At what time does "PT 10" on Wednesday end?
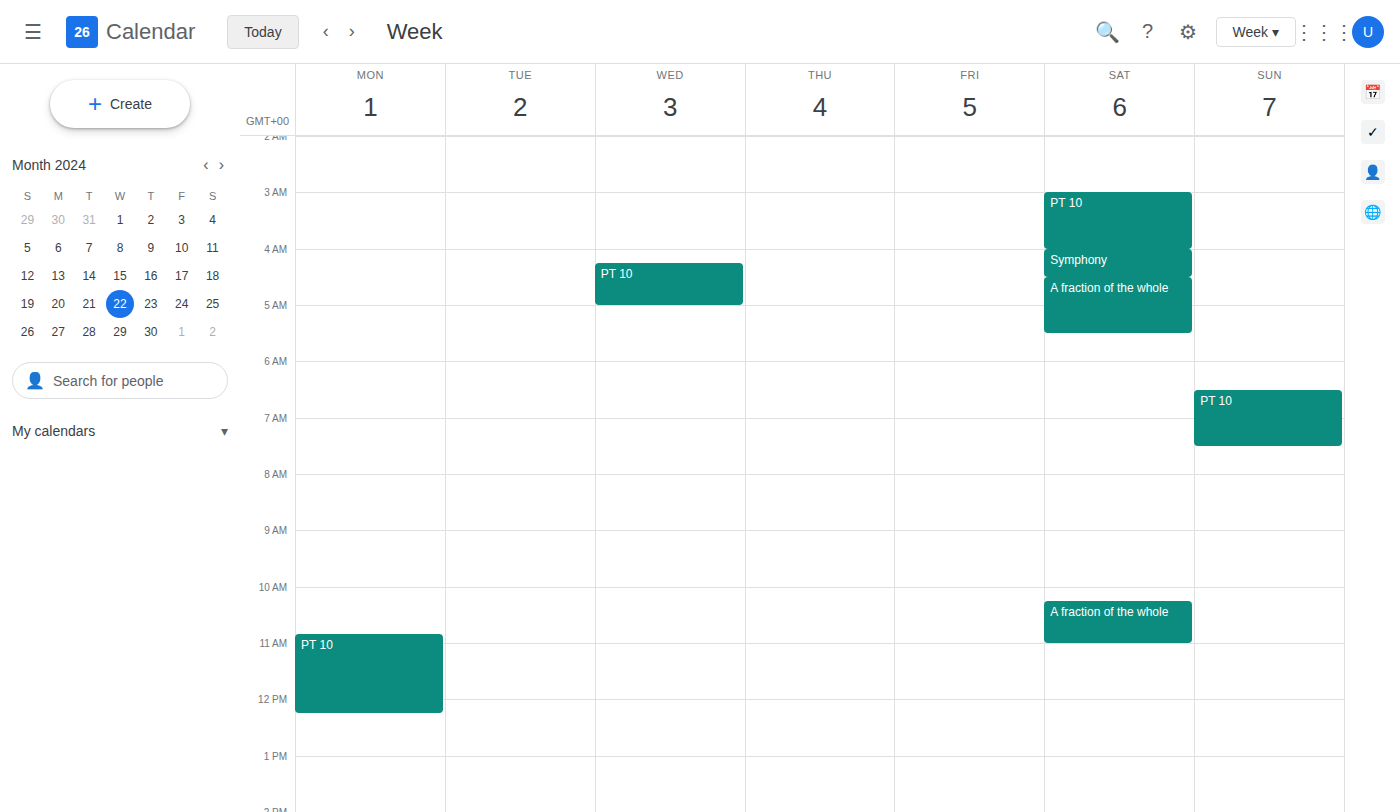
5:00 AM